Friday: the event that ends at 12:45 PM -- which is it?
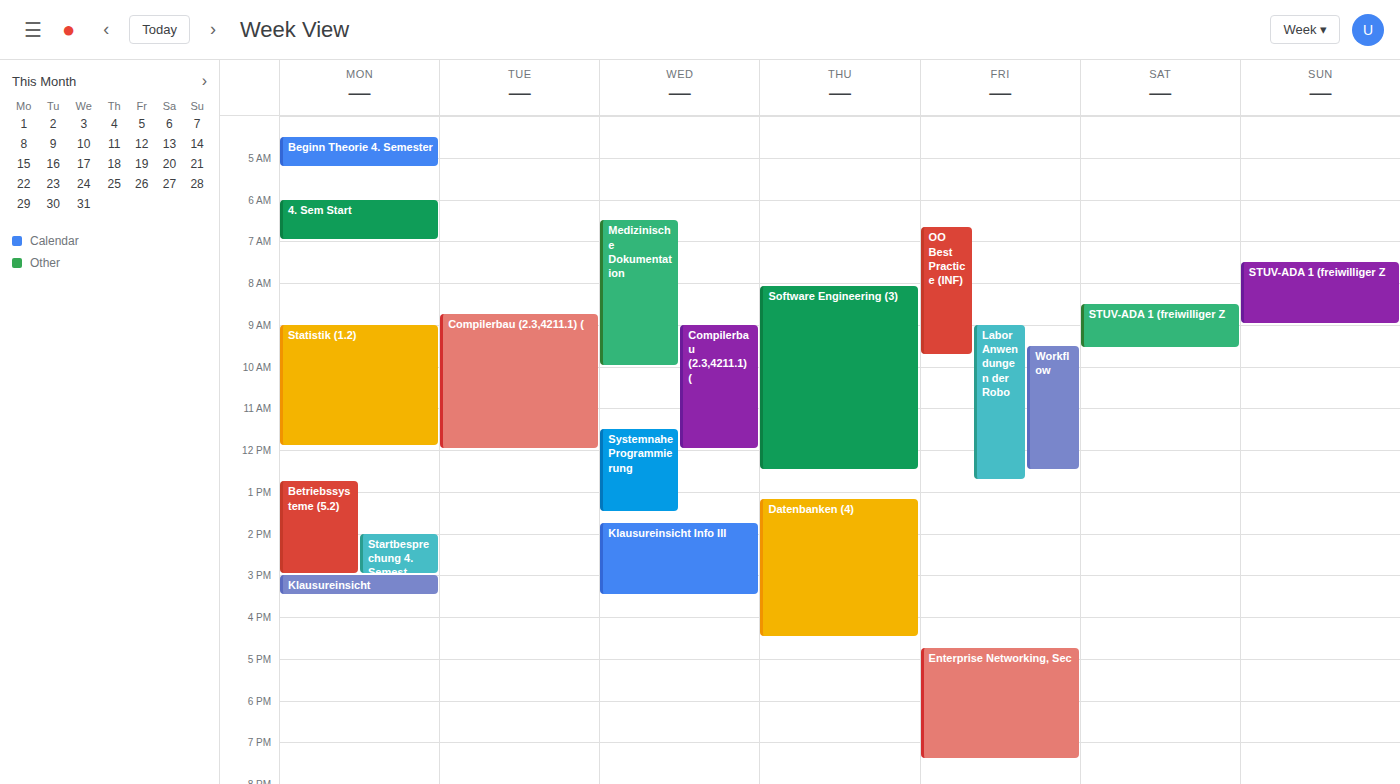
"Labor Anwendungen der Robo"